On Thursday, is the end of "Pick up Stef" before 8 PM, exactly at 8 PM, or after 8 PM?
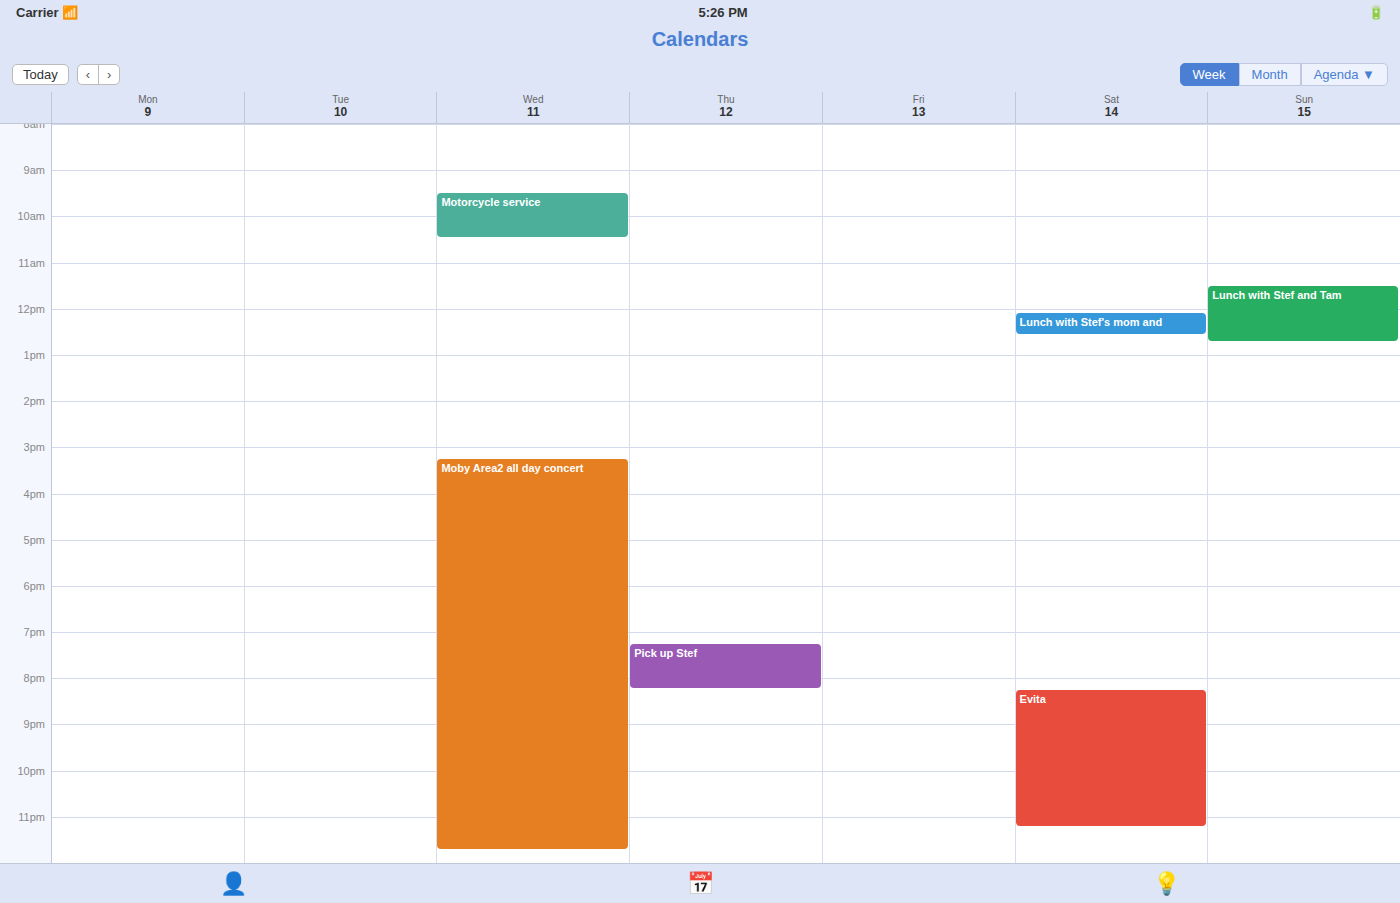
8:15 PM -- after 8 PM, 15 minutes below the 8 PM line.